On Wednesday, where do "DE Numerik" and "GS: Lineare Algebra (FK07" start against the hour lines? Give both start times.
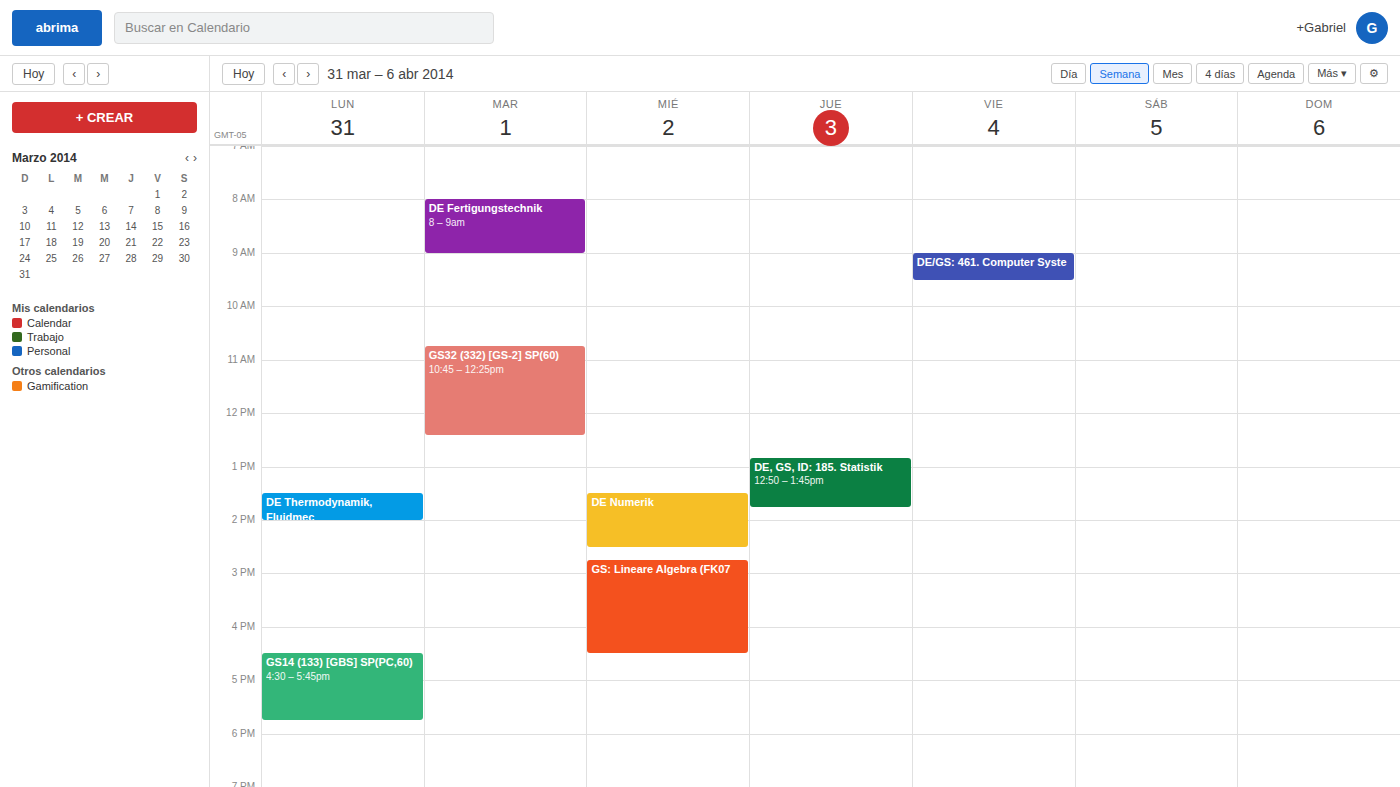
"DE Numerik": 1:30 PM, halfway between the 1 PM and 2 PM lines. "GS: Lineare Algebra (FK07": 2:45 PM, neither: three quarters of the way from the 2 PM line to the 3 PM line.